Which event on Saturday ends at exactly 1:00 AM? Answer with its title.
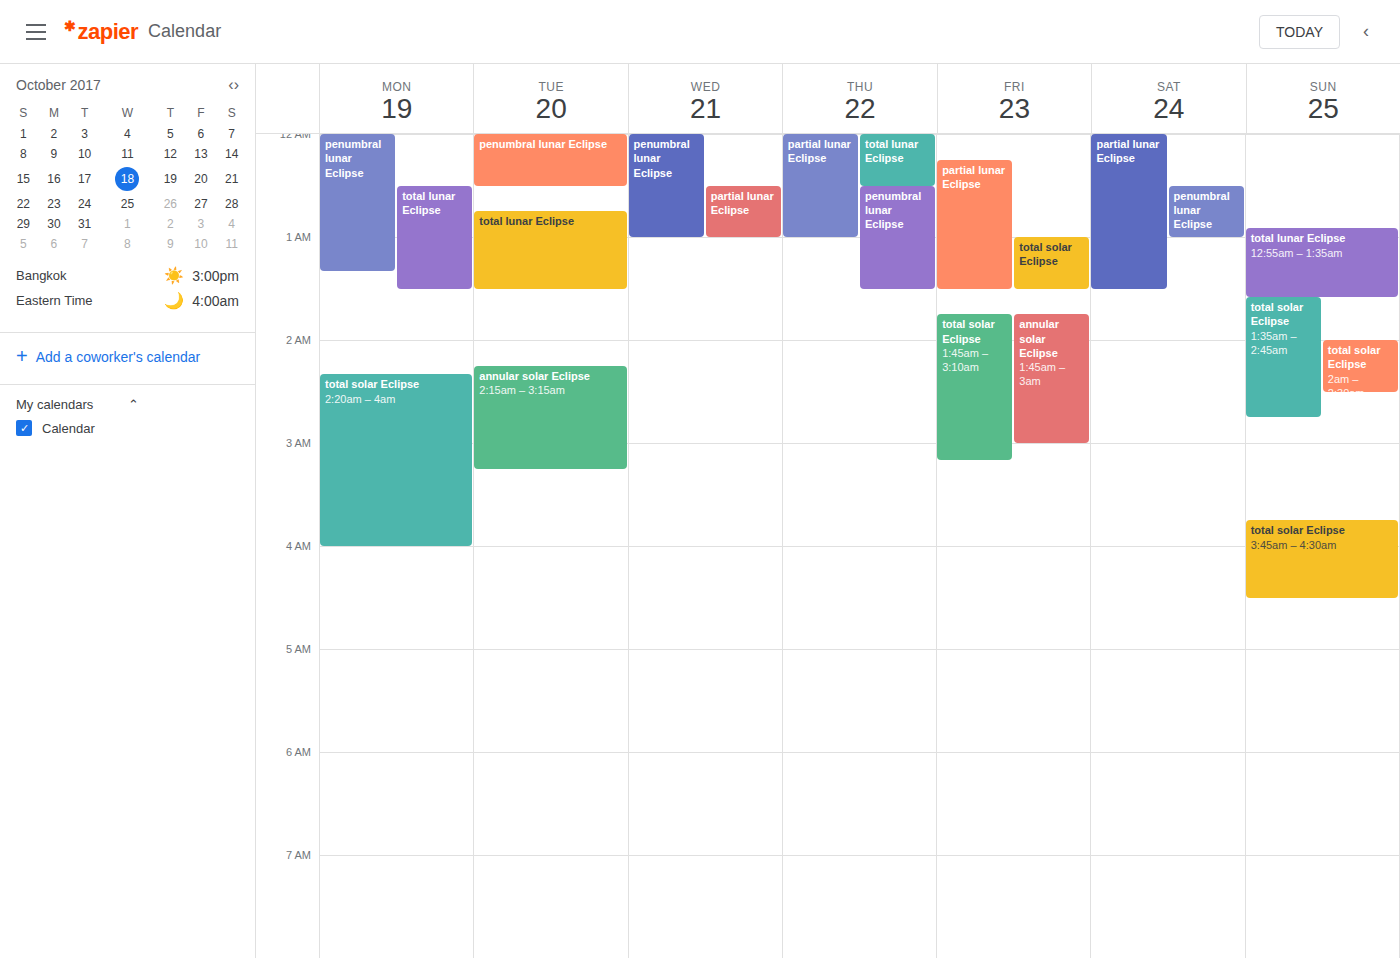
"penumbral lunar Eclipse"